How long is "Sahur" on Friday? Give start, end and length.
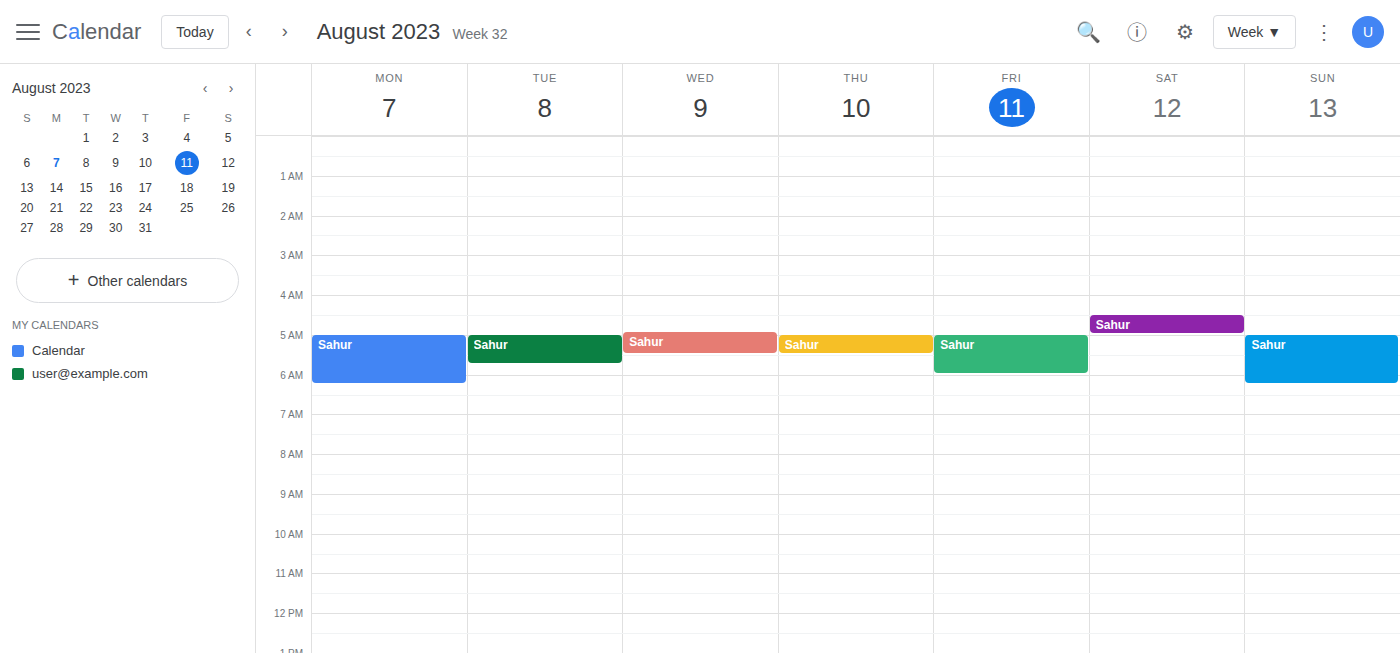
5:00 AM to 6:00 AM, 1 hour